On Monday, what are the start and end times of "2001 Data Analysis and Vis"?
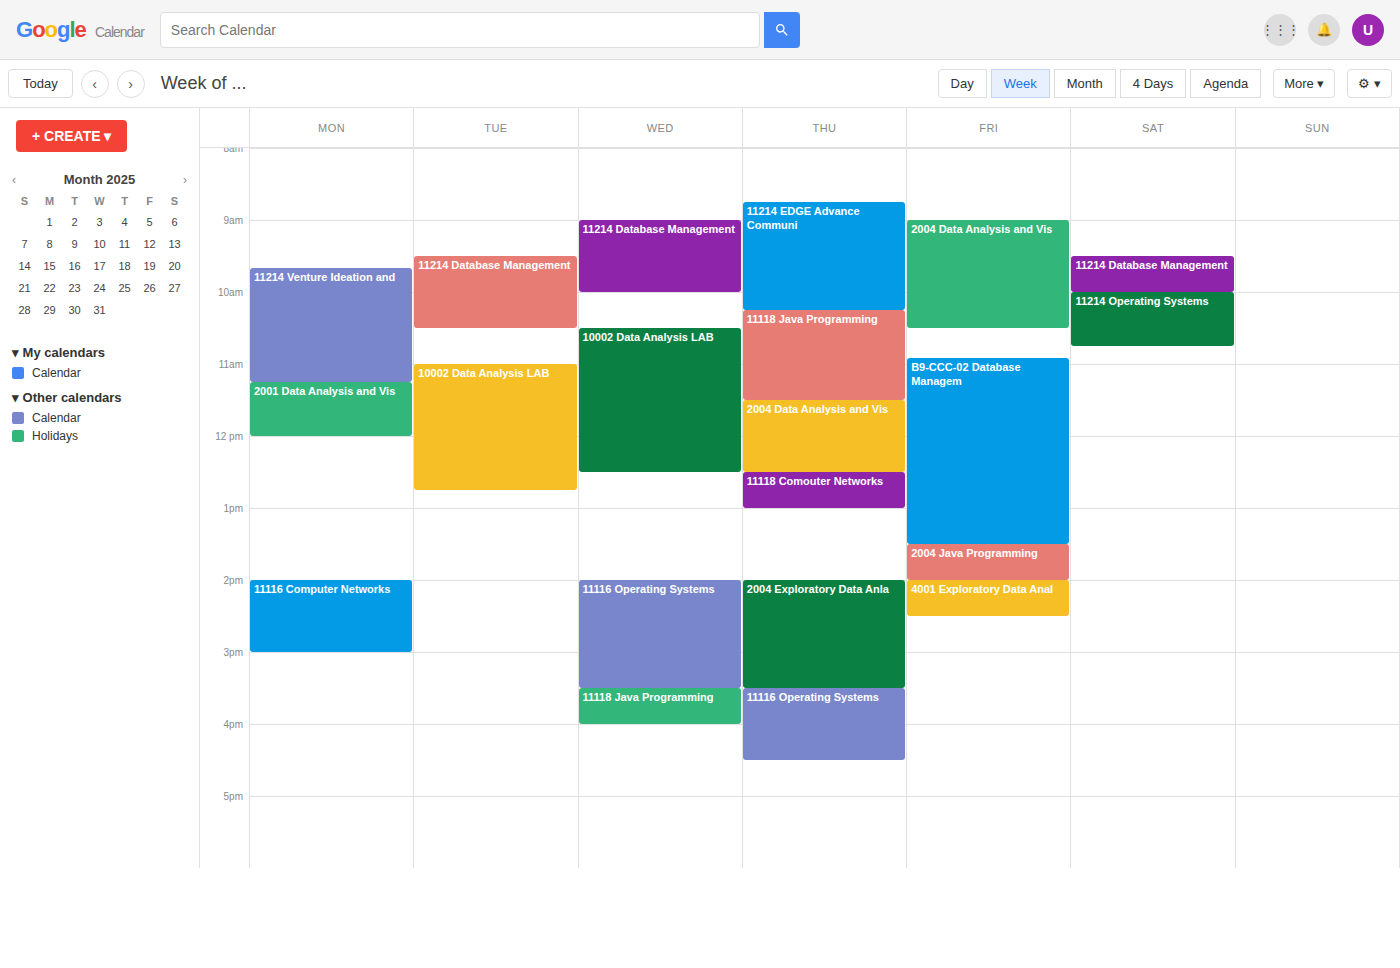
11:15 to 12:00